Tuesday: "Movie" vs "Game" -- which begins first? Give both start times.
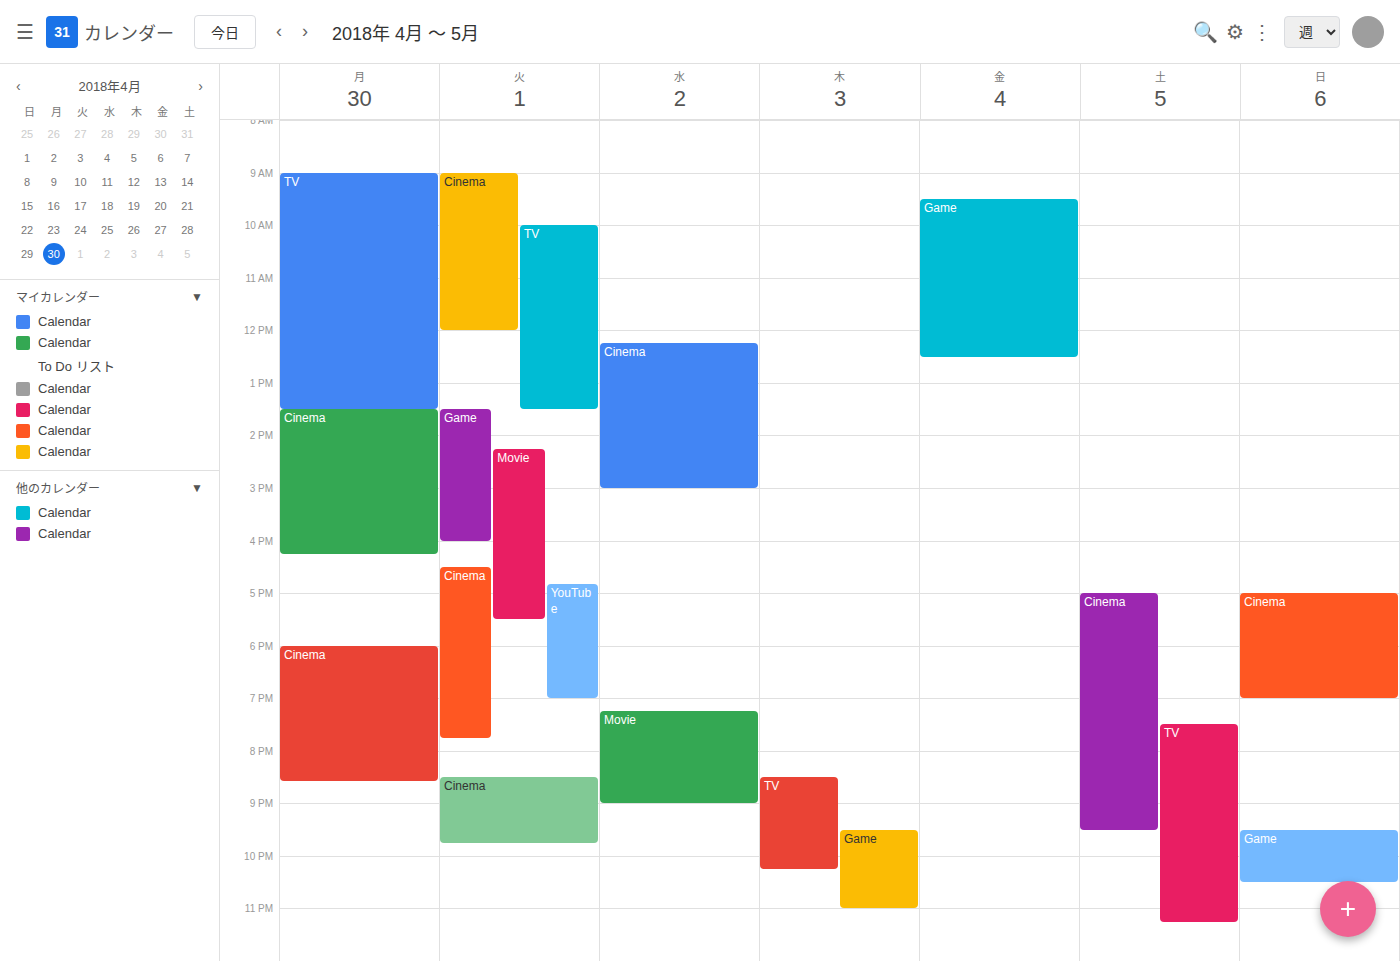
"Game" 1:30 PM; "Movie" 2:15 PM.